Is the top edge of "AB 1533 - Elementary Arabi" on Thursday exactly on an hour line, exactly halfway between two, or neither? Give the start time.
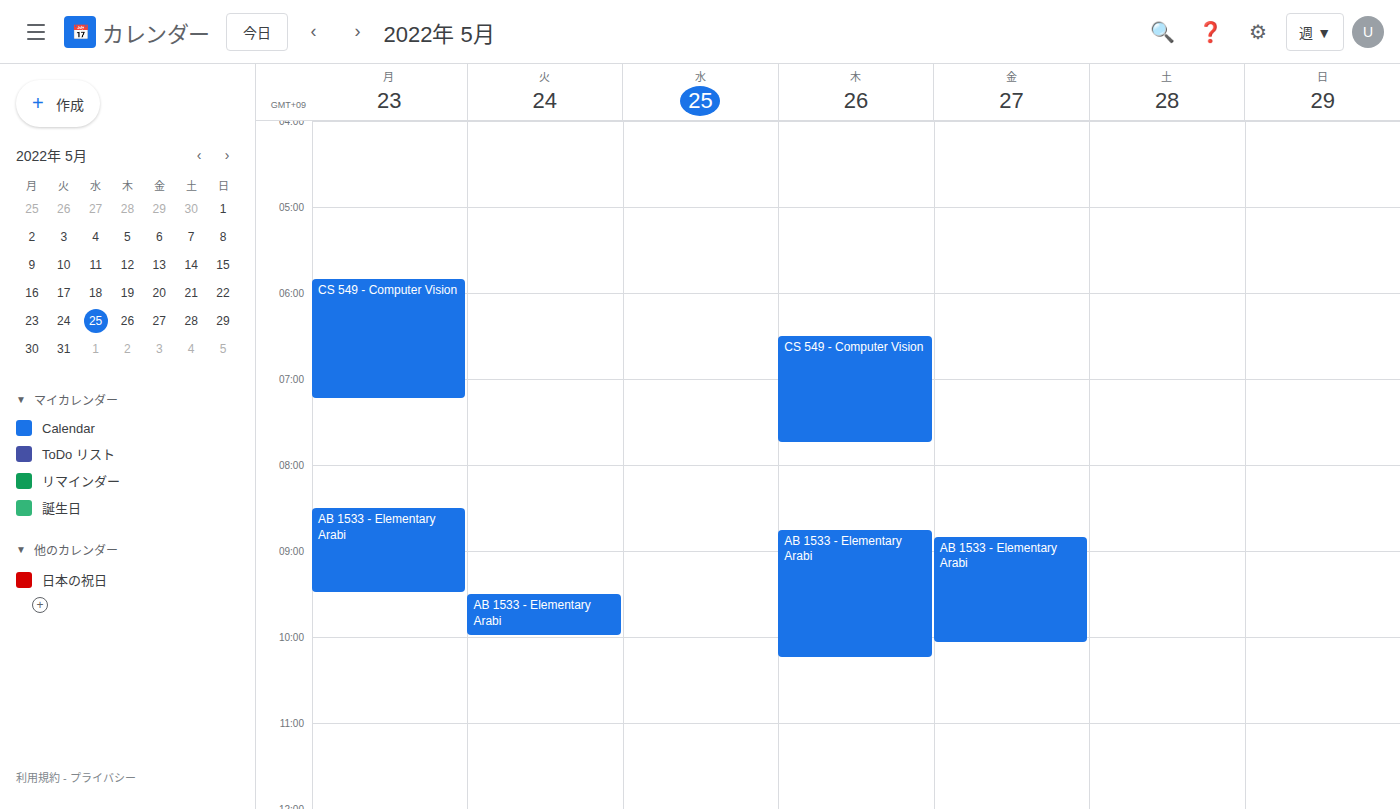
08:45 -- neither: three quarters of the way from the 08:00 line to the 09:00 line.